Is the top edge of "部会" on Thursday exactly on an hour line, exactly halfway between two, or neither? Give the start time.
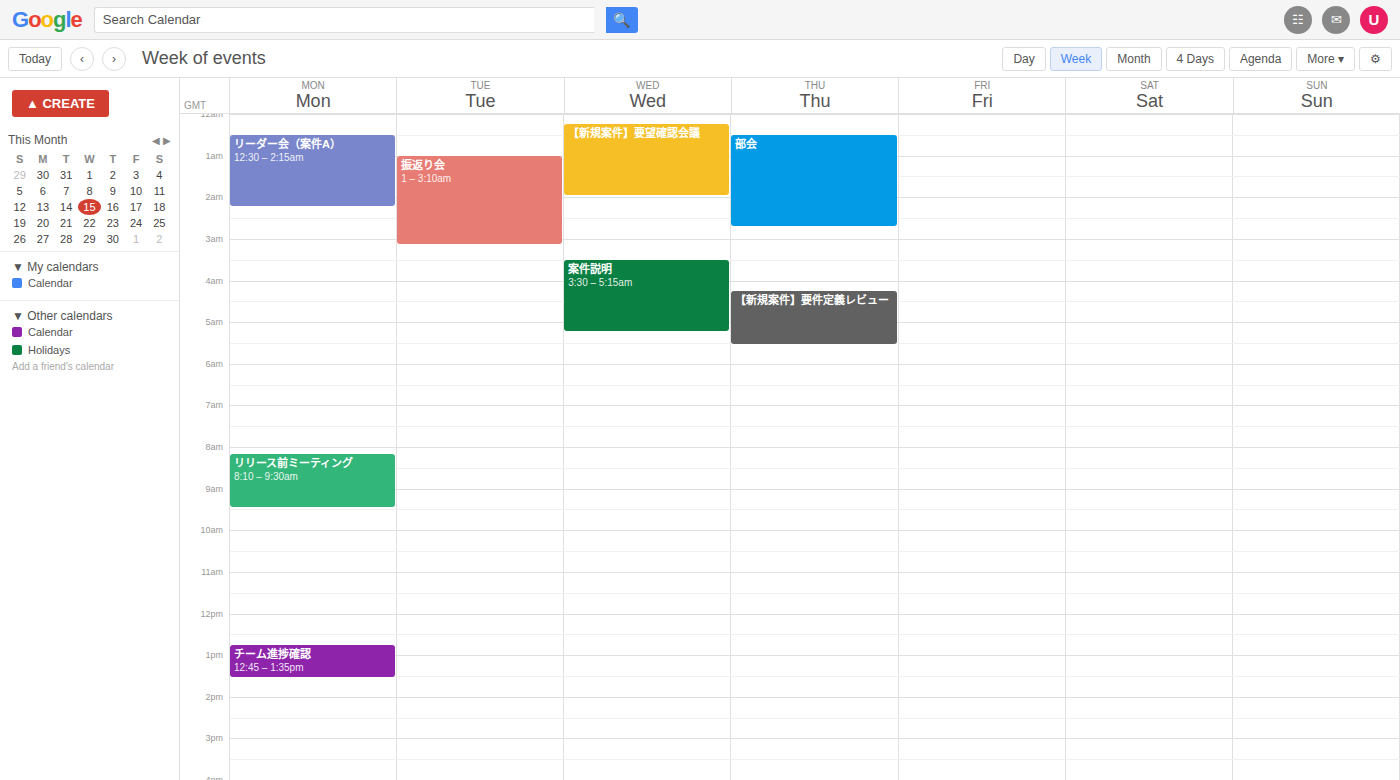
12:30 AM -- halfway between the 12 AM and 1 AM lines.